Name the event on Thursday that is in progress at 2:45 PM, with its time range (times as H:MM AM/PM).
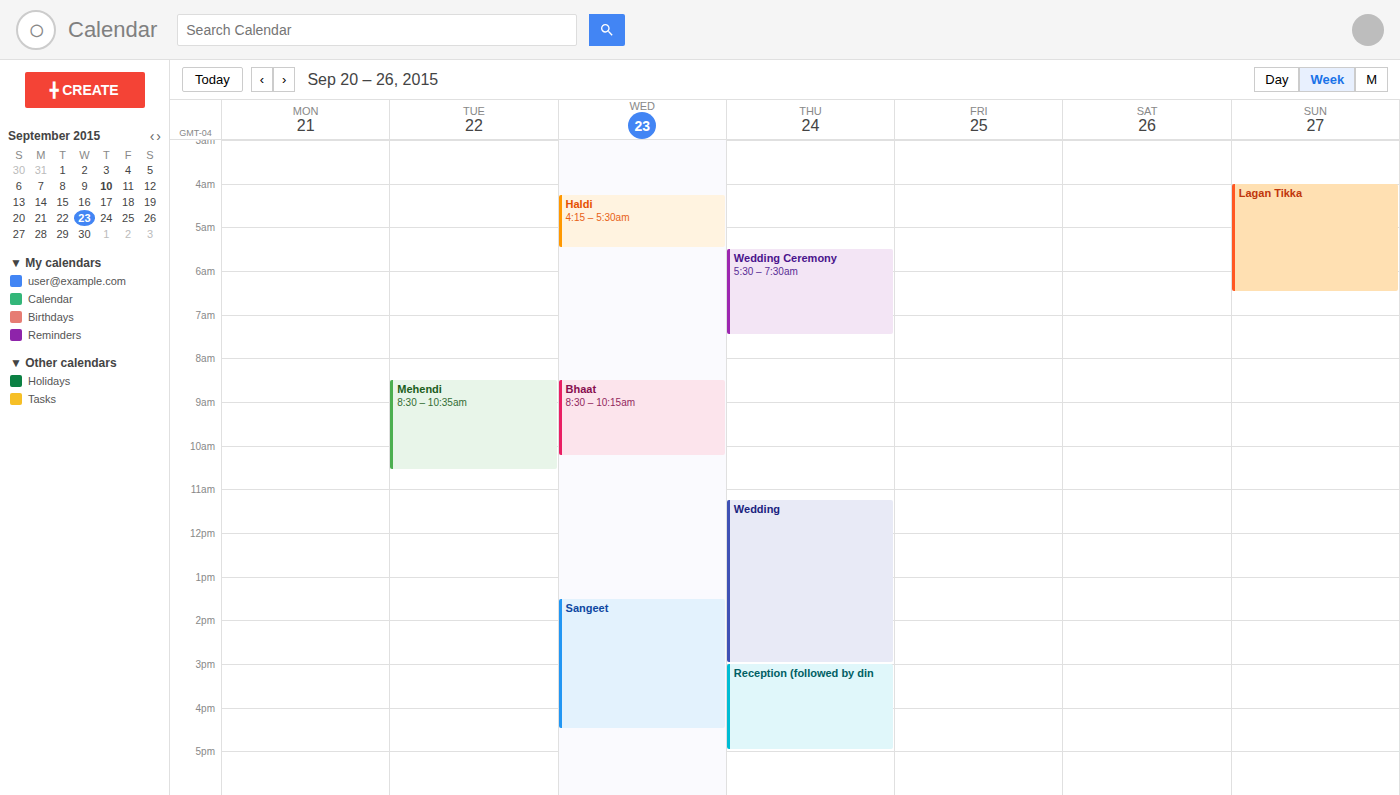
"Wedding", 11:15 AM to 3:00 PM